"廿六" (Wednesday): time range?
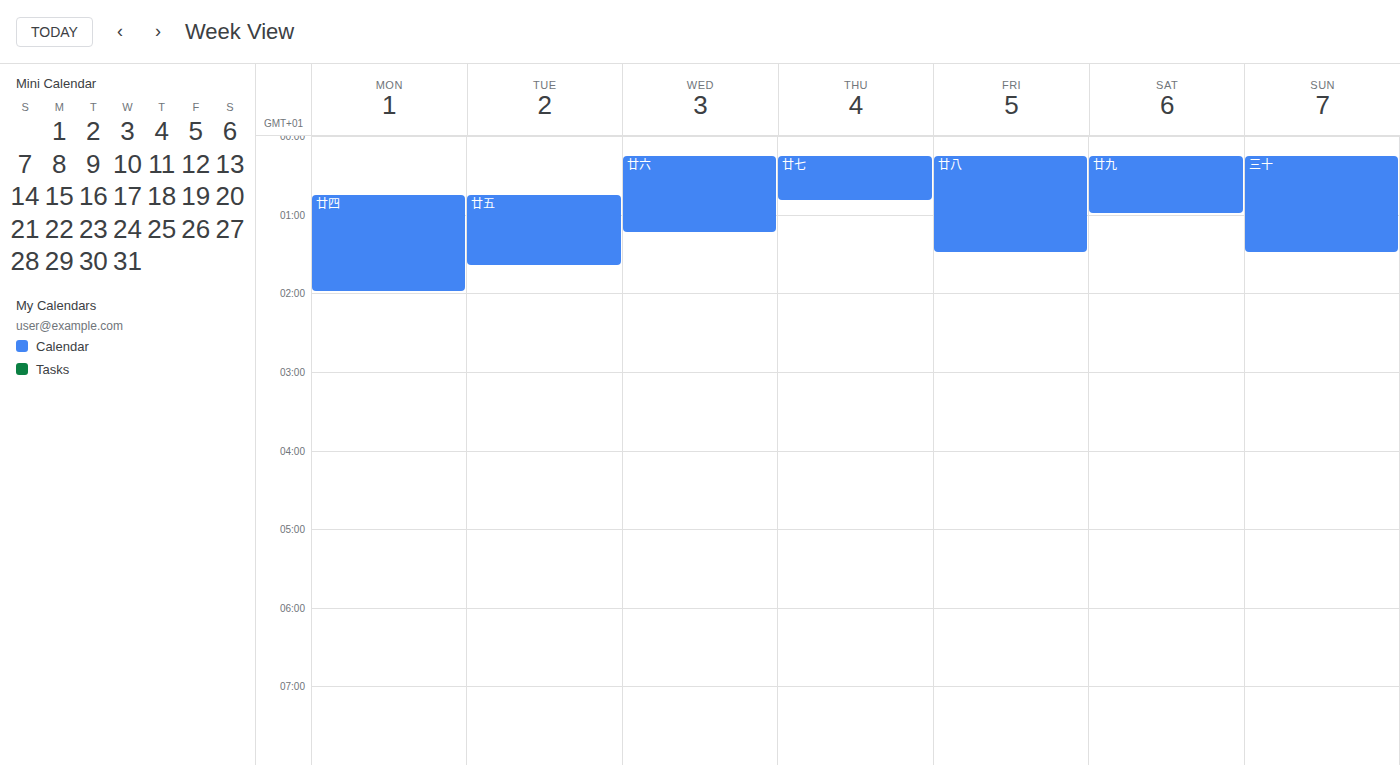
12:15 AM to 1:15 AM